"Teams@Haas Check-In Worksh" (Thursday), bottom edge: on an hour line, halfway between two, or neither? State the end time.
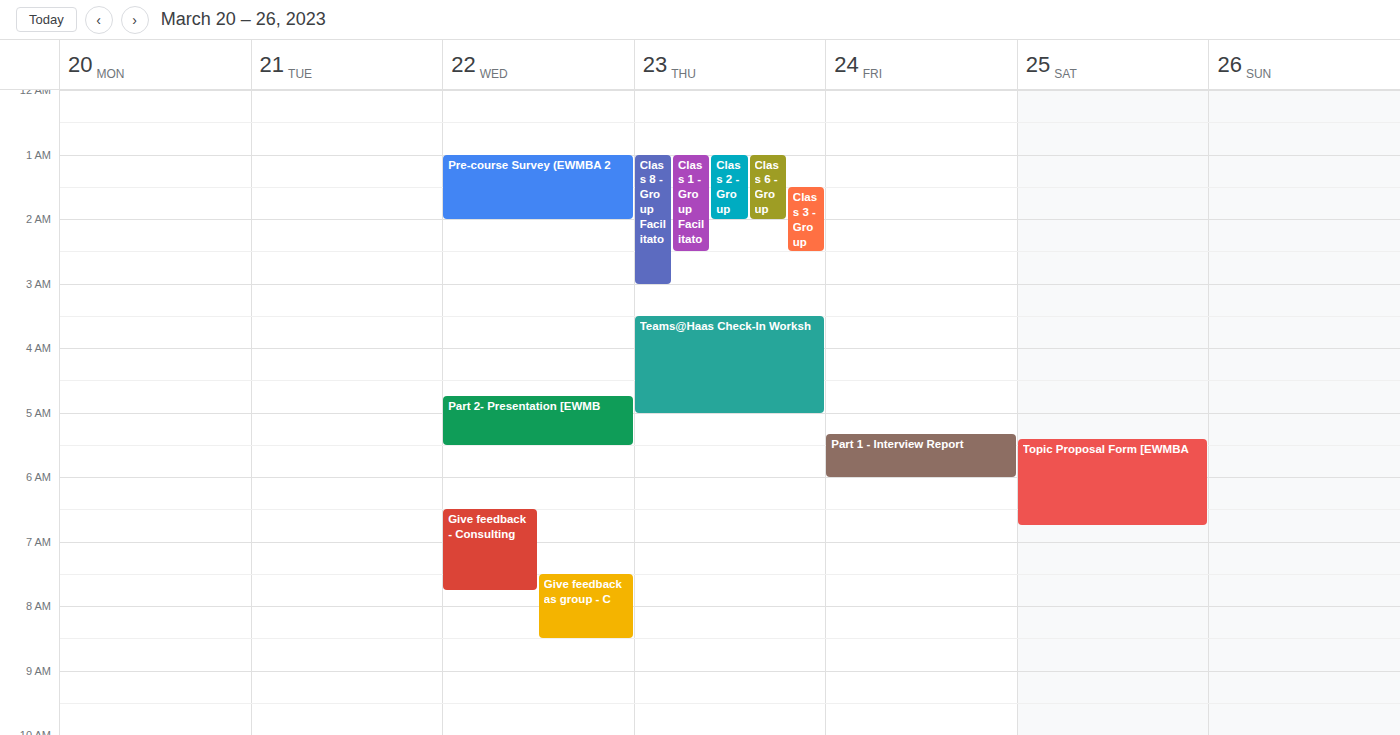
5:00 AM -- exactly on the 5 AM line.